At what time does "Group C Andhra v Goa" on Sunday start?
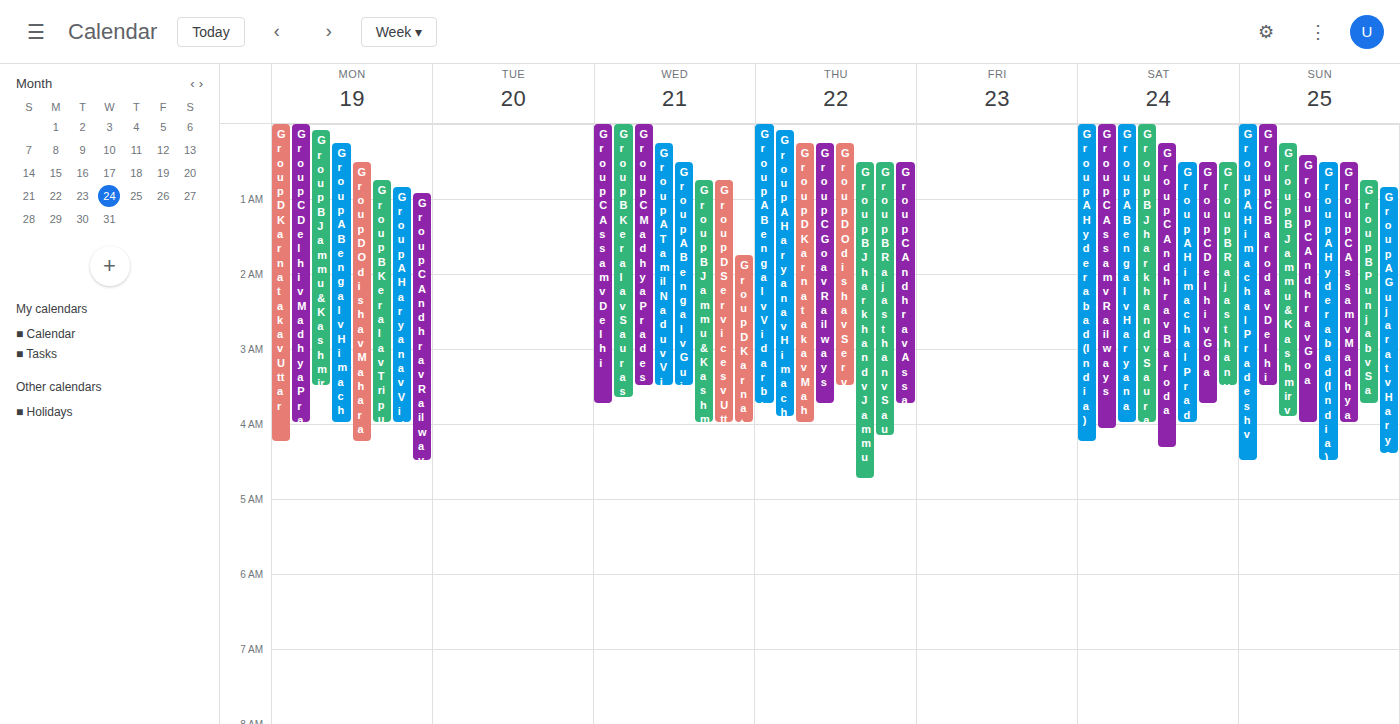
12:25 AM